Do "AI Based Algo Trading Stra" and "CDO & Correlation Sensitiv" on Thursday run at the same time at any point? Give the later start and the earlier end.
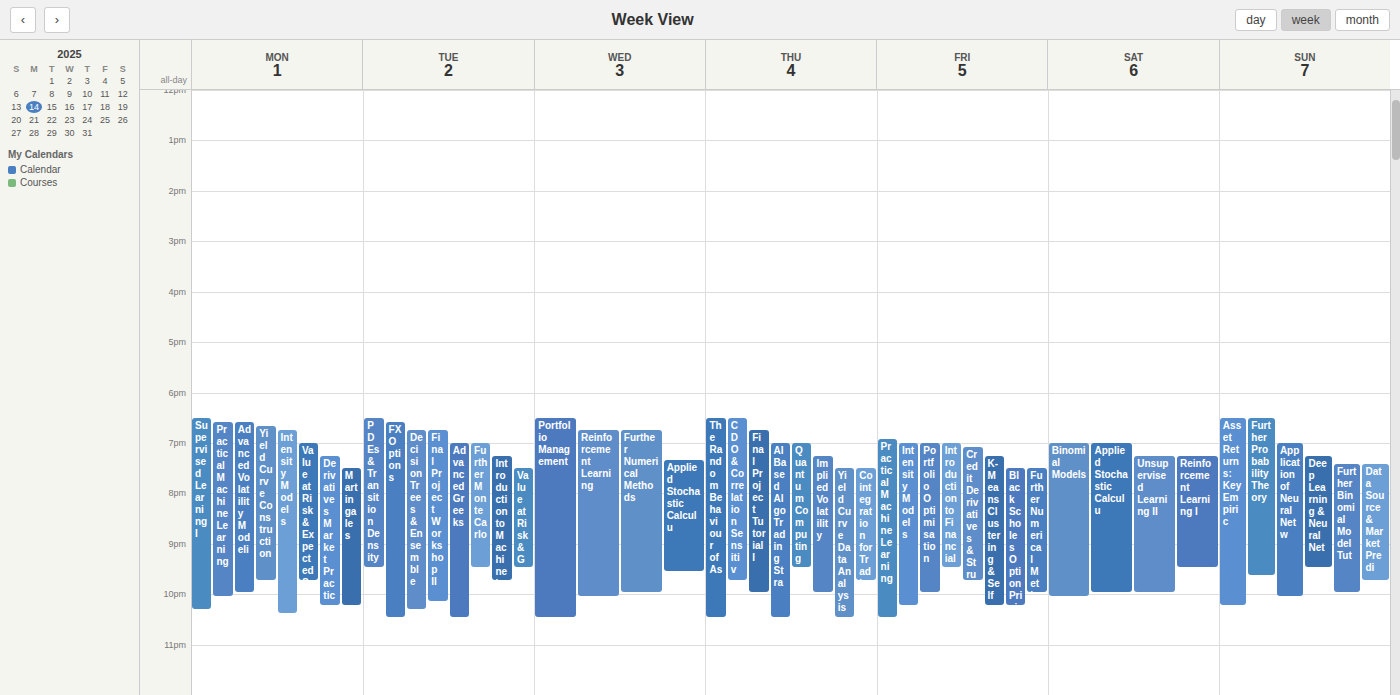
"AI Based Algo Trading Stra" starts at 7:00 PM, before "CDO & Correlation Sensitiv" ends at 9:45 PM -- they overlap.